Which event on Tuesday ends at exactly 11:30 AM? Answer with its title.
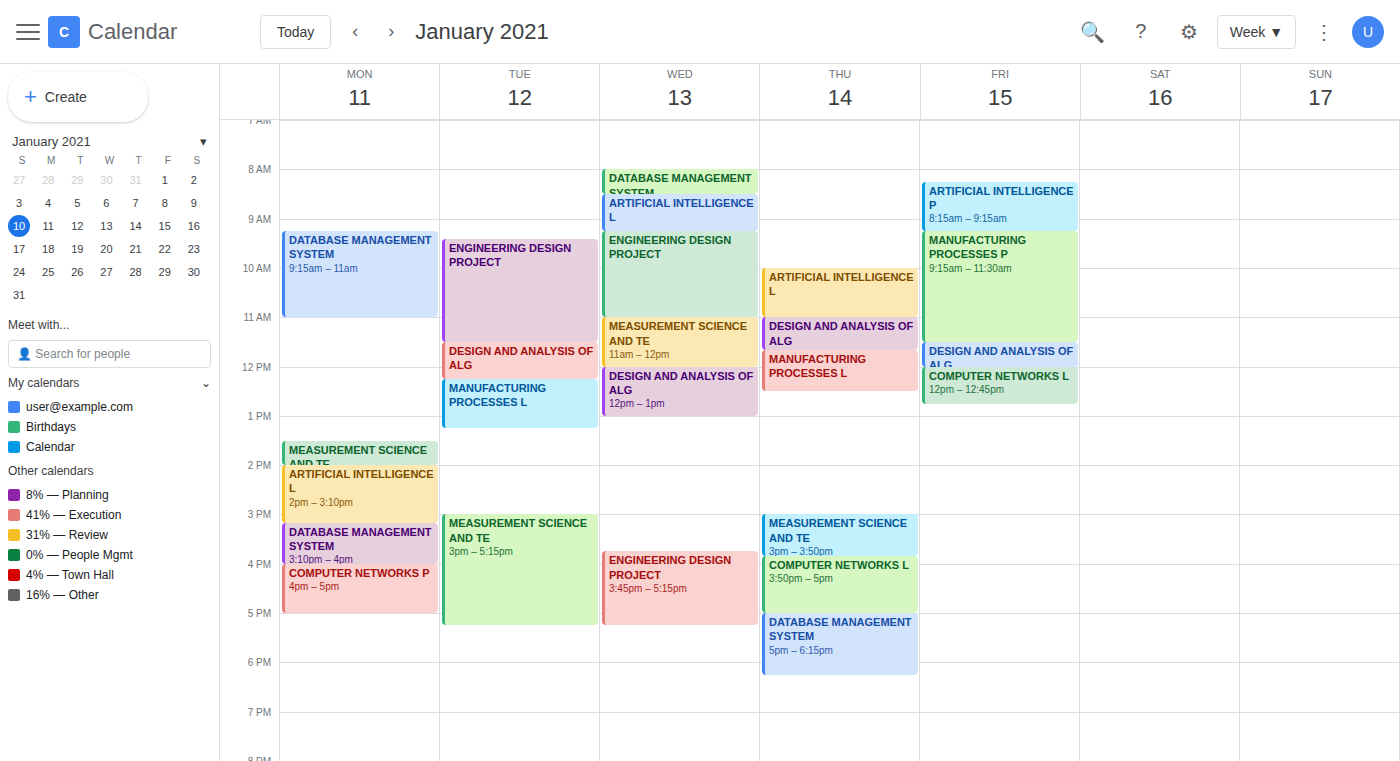
"ENGINEERING DESIGN PROJECT"